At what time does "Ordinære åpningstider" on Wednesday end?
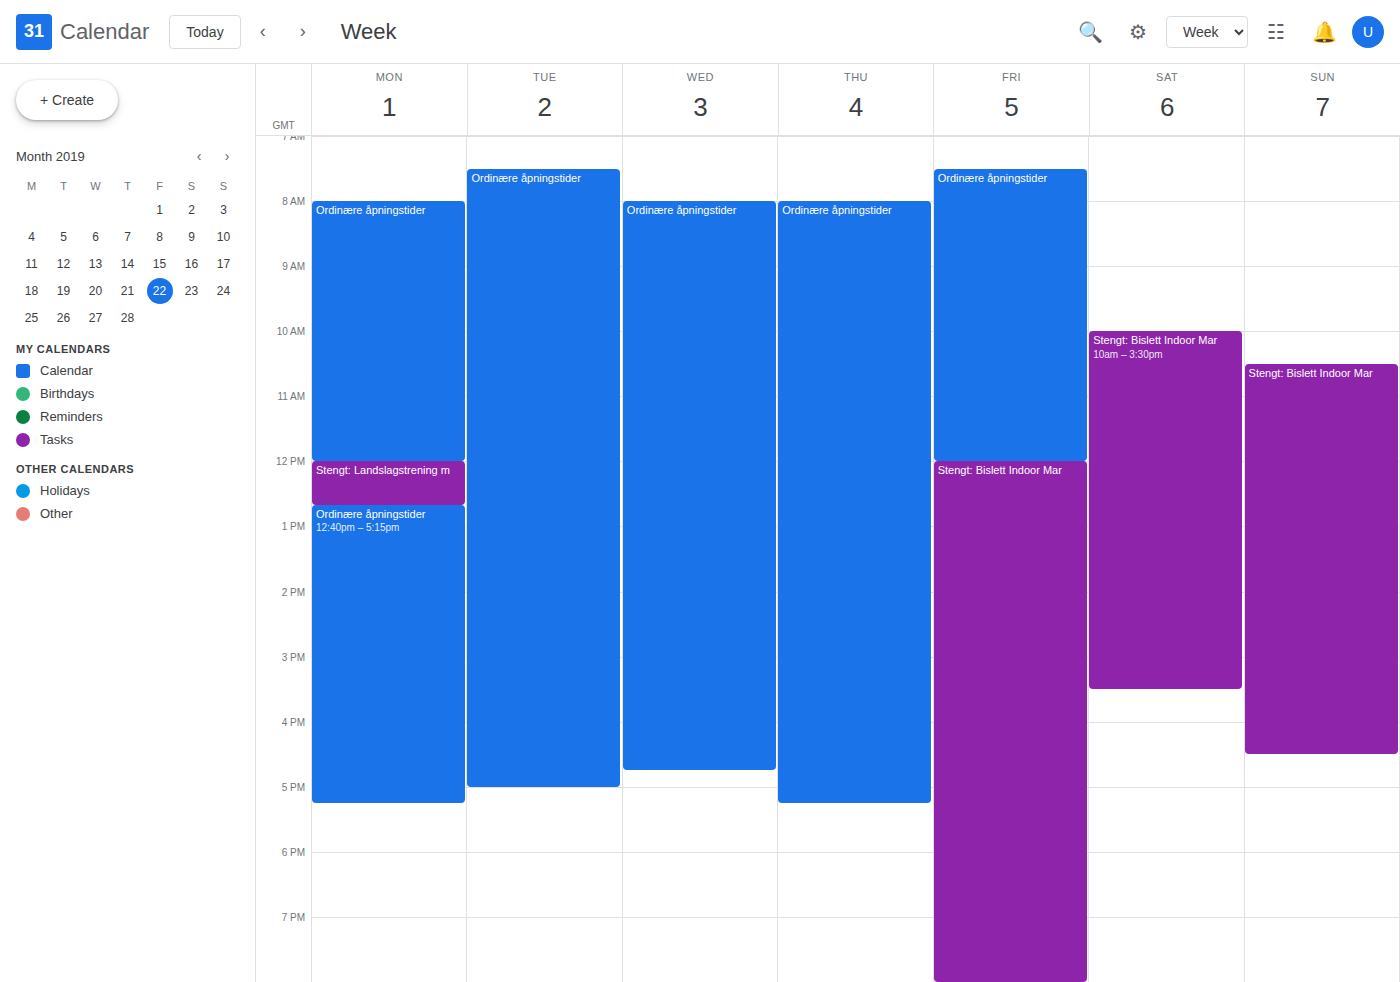
4:45 PM